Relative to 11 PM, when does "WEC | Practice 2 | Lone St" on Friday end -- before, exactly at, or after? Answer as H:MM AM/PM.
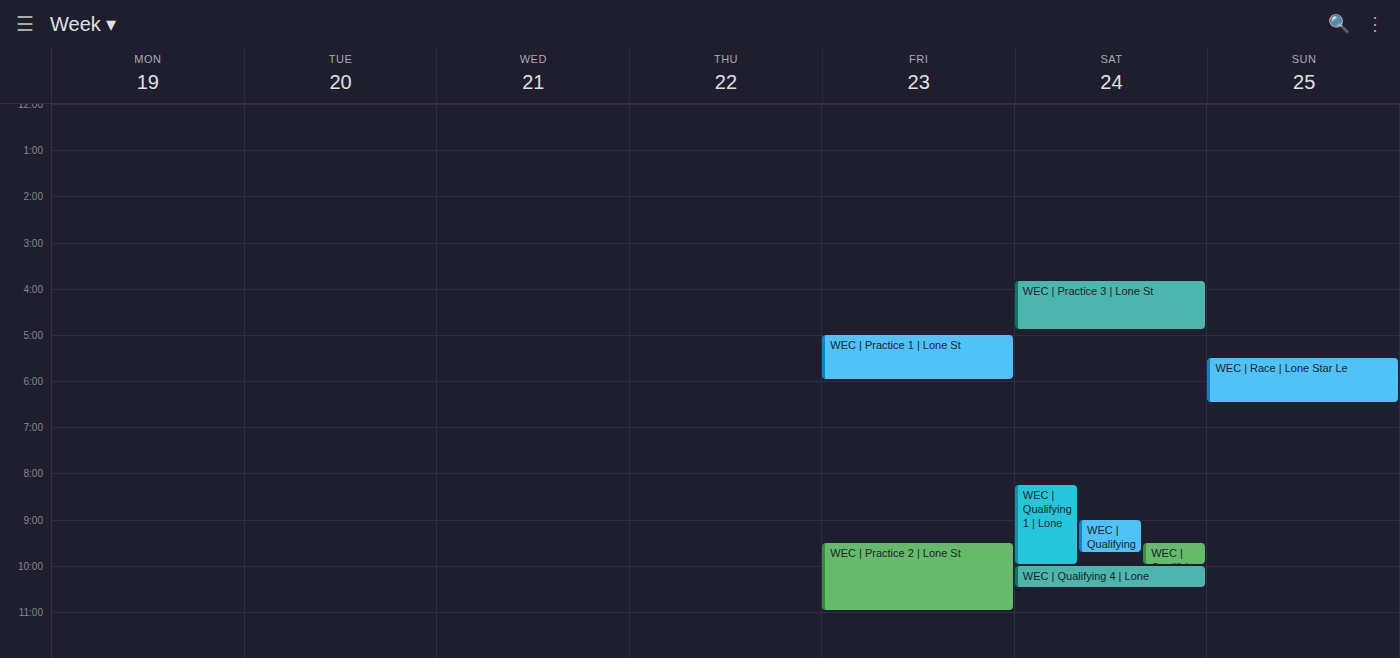
11:00 PM -- exactly at 11 PM, on the 11 PM line.